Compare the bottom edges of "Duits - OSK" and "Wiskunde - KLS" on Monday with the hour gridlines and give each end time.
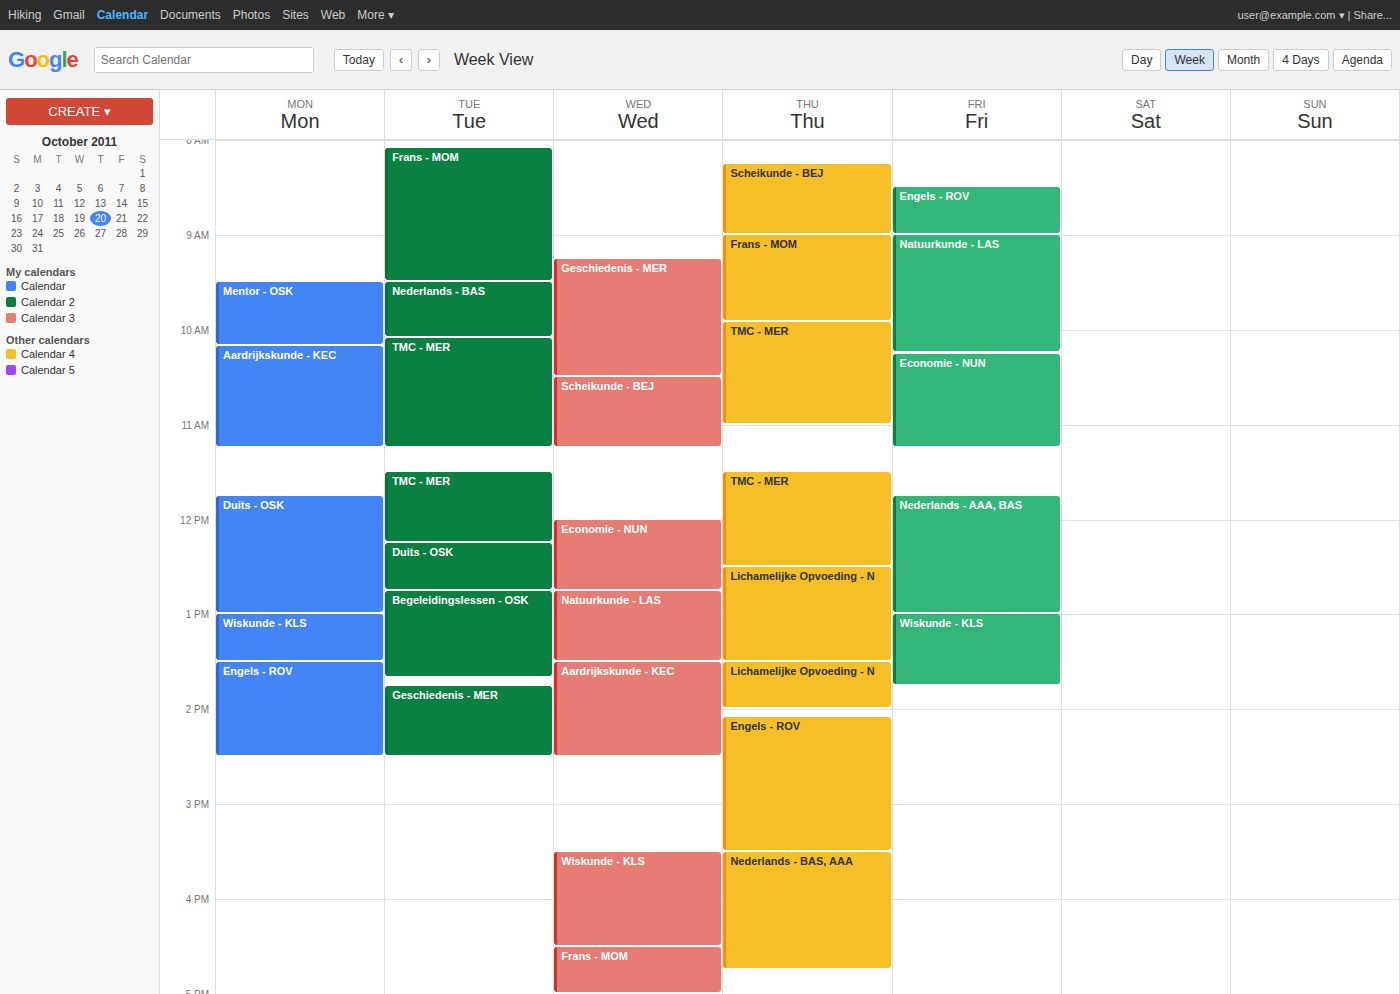
"Duits - OSK": 13:00, exactly on the 13:00 line. "Wiskunde - KLS": 13:30, halfway between the 13:00 and 14:00 lines.